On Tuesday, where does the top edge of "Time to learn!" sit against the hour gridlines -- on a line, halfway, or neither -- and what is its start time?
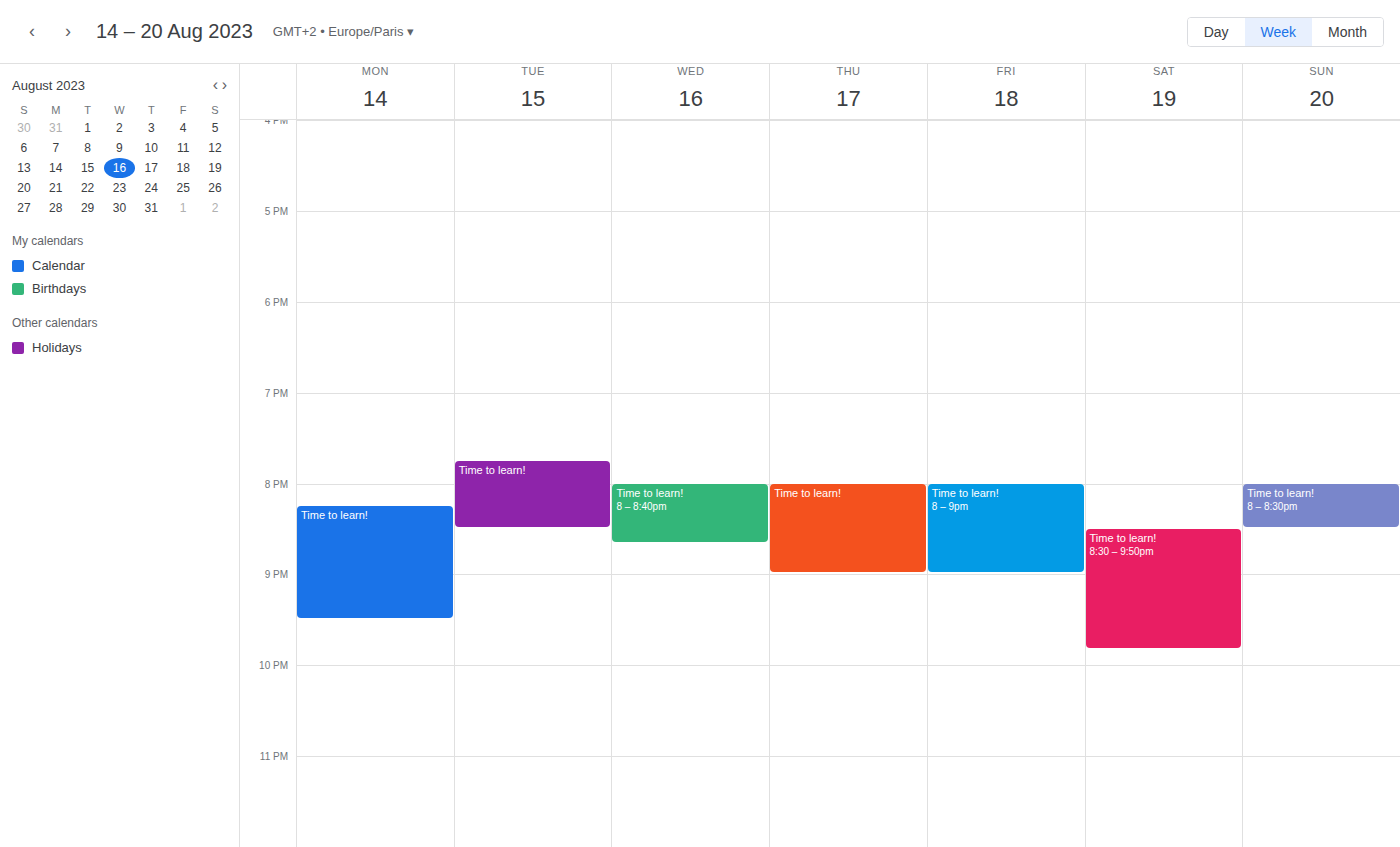
7:45 PM -- neither: three quarters of the way from the 7 PM line to the 8 PM line.